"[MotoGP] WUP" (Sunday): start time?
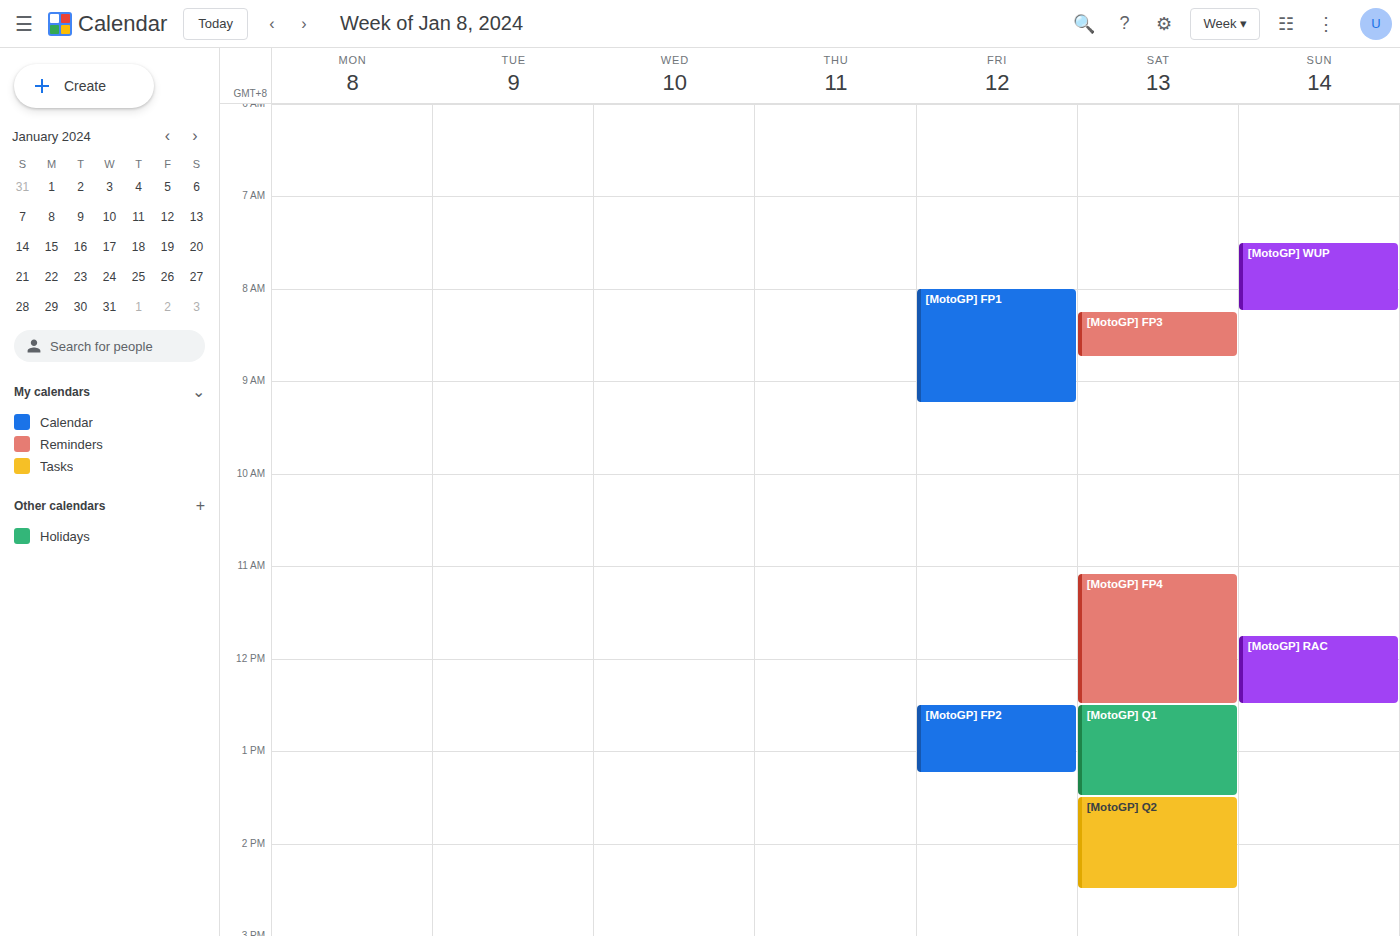
7:30 AM